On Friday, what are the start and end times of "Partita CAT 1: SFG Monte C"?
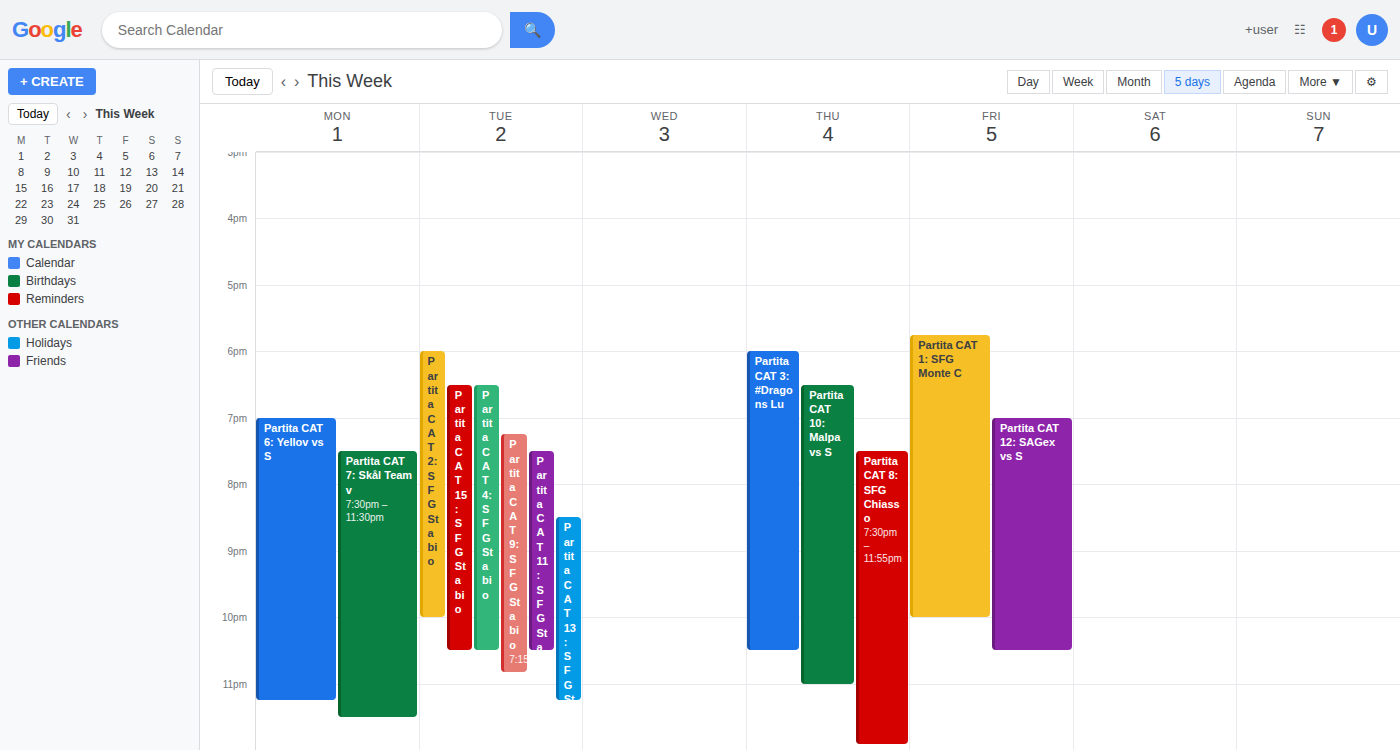
5:45 PM to 10:00 PM